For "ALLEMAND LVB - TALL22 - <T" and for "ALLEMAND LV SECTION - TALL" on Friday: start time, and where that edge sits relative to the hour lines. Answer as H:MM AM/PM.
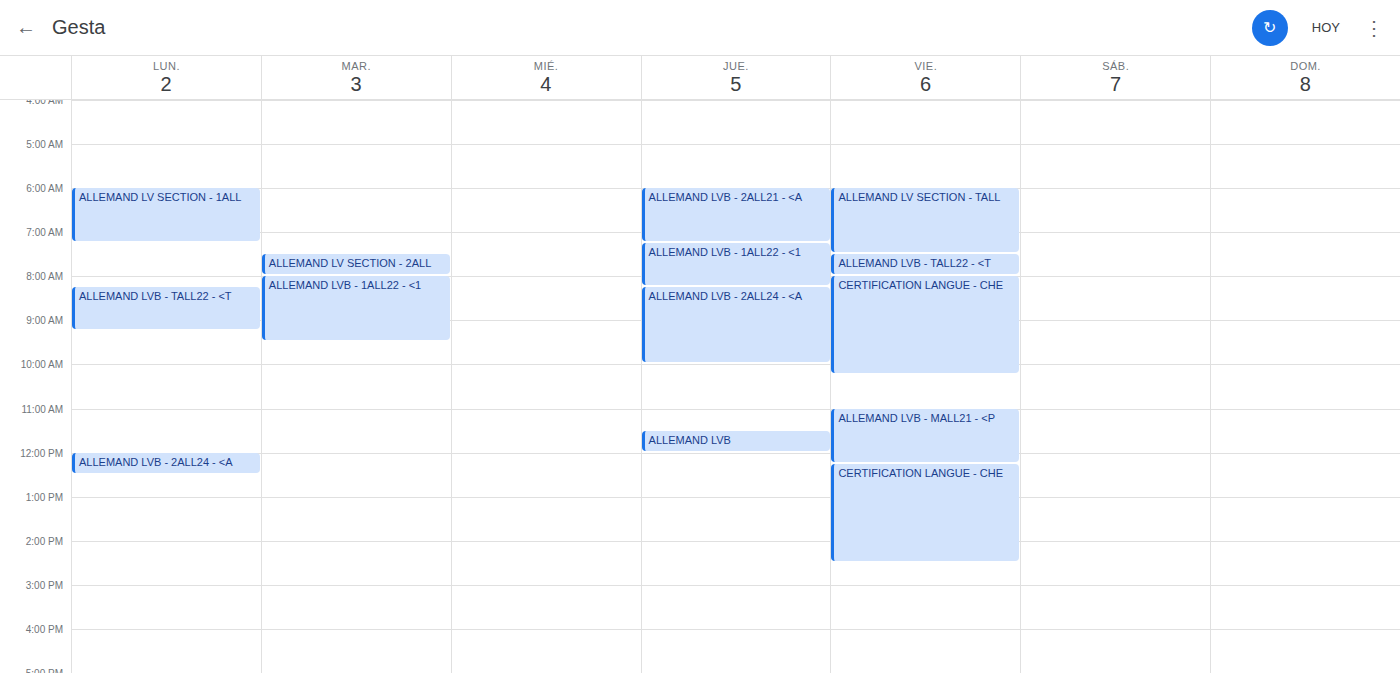
"ALLEMAND LVB - TALL22 - <T": 7:30 AM, halfway between the 7 AM and 8 AM lines. "ALLEMAND LV SECTION - TALL": 6:00 AM, exactly on the 6 AM line.